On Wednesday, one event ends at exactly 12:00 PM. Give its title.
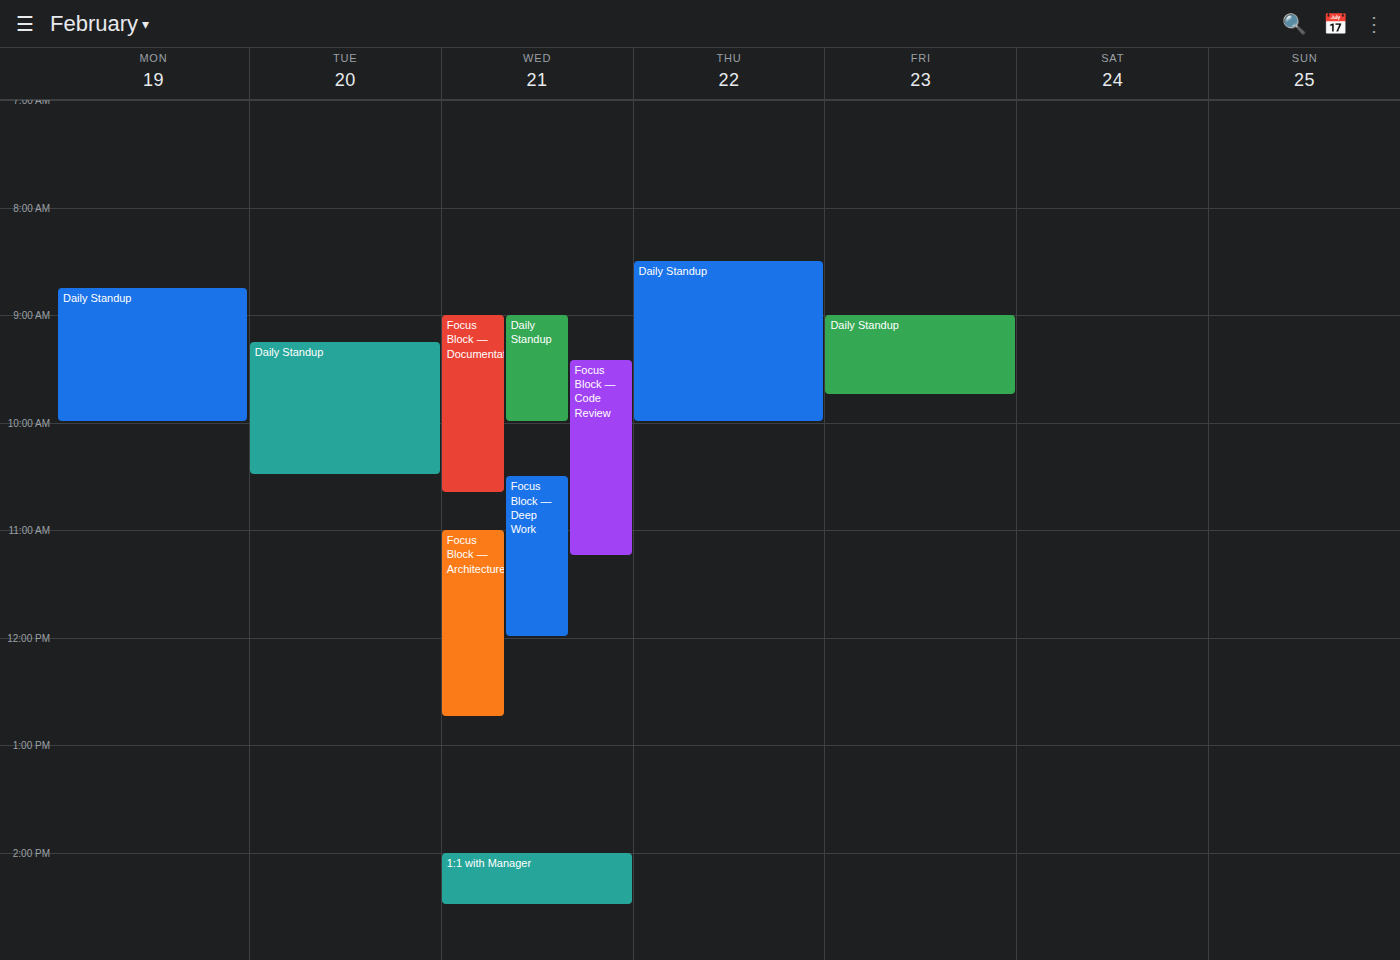
"Focus Block — Deep Work"